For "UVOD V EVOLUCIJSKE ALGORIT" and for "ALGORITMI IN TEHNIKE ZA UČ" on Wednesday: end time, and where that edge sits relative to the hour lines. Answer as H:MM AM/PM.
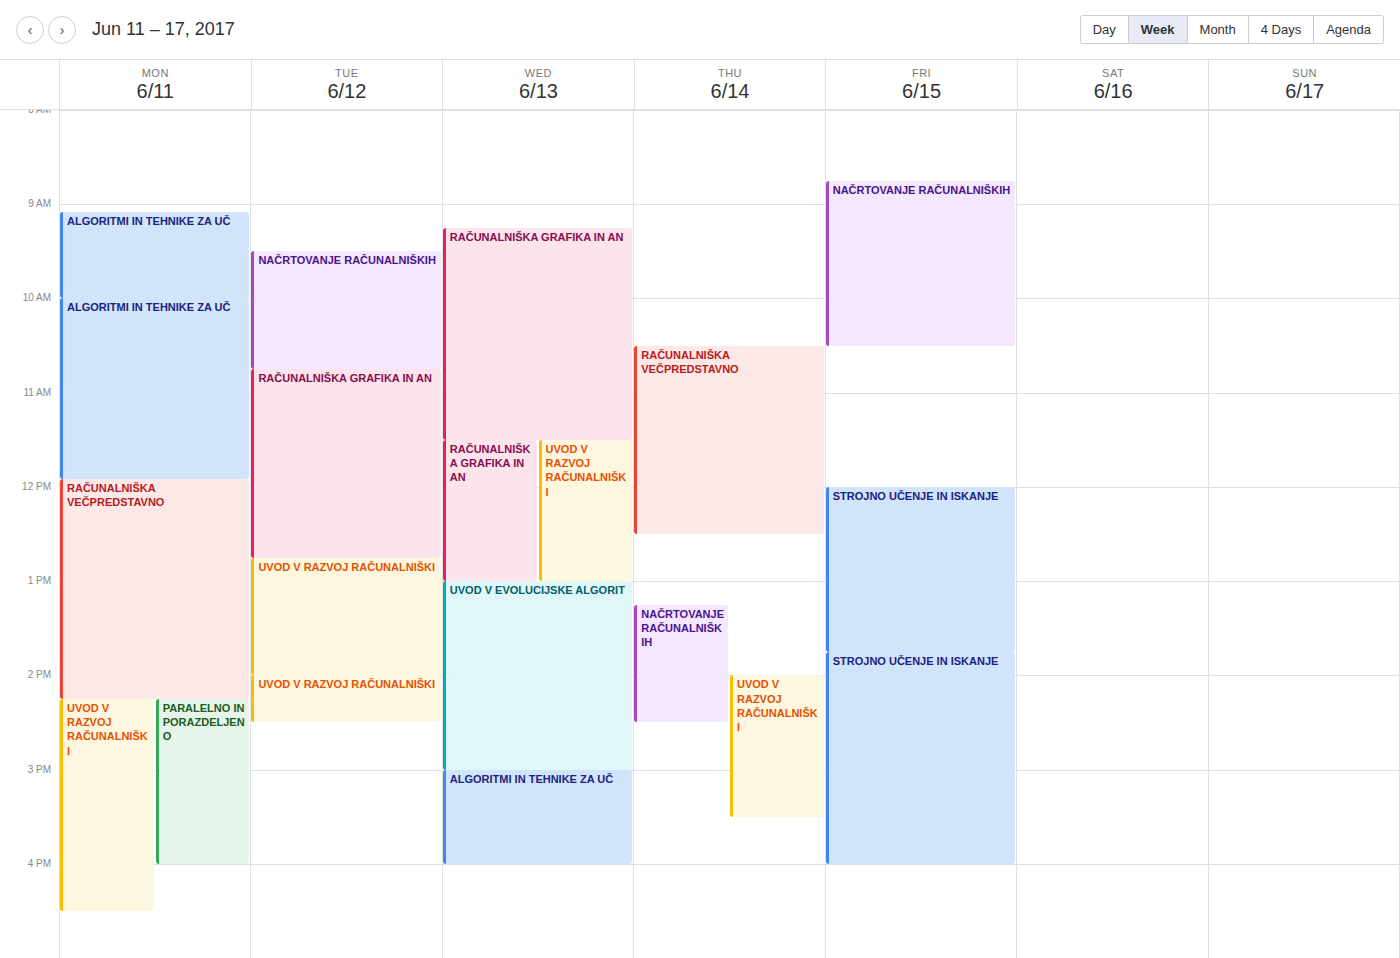
"UVOD V EVOLUCIJSKE ALGORIT": 3:00 PM, exactly on the 3 PM line. "ALGORITMI IN TEHNIKE ZA UČ": 4:00 PM, exactly on the 4 PM line.